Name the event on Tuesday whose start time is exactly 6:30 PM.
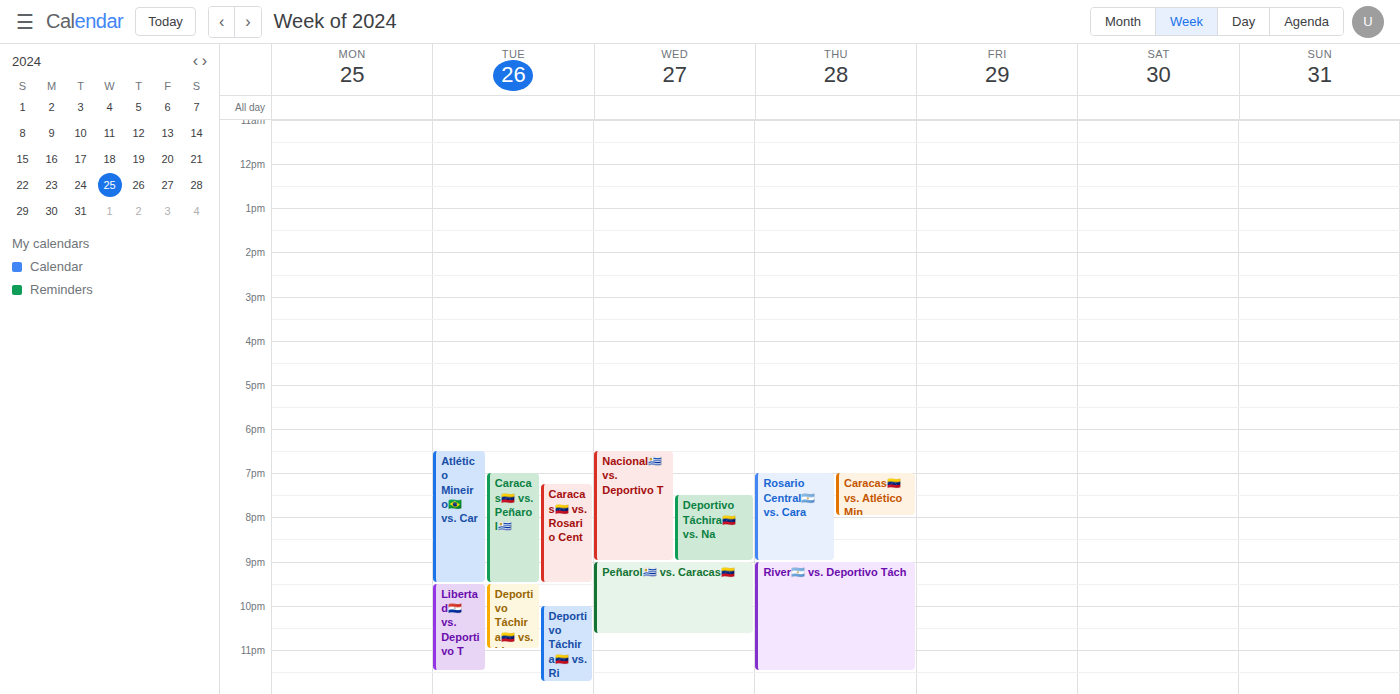
"Atlético Mineiro🇧🇷 vs. Car"